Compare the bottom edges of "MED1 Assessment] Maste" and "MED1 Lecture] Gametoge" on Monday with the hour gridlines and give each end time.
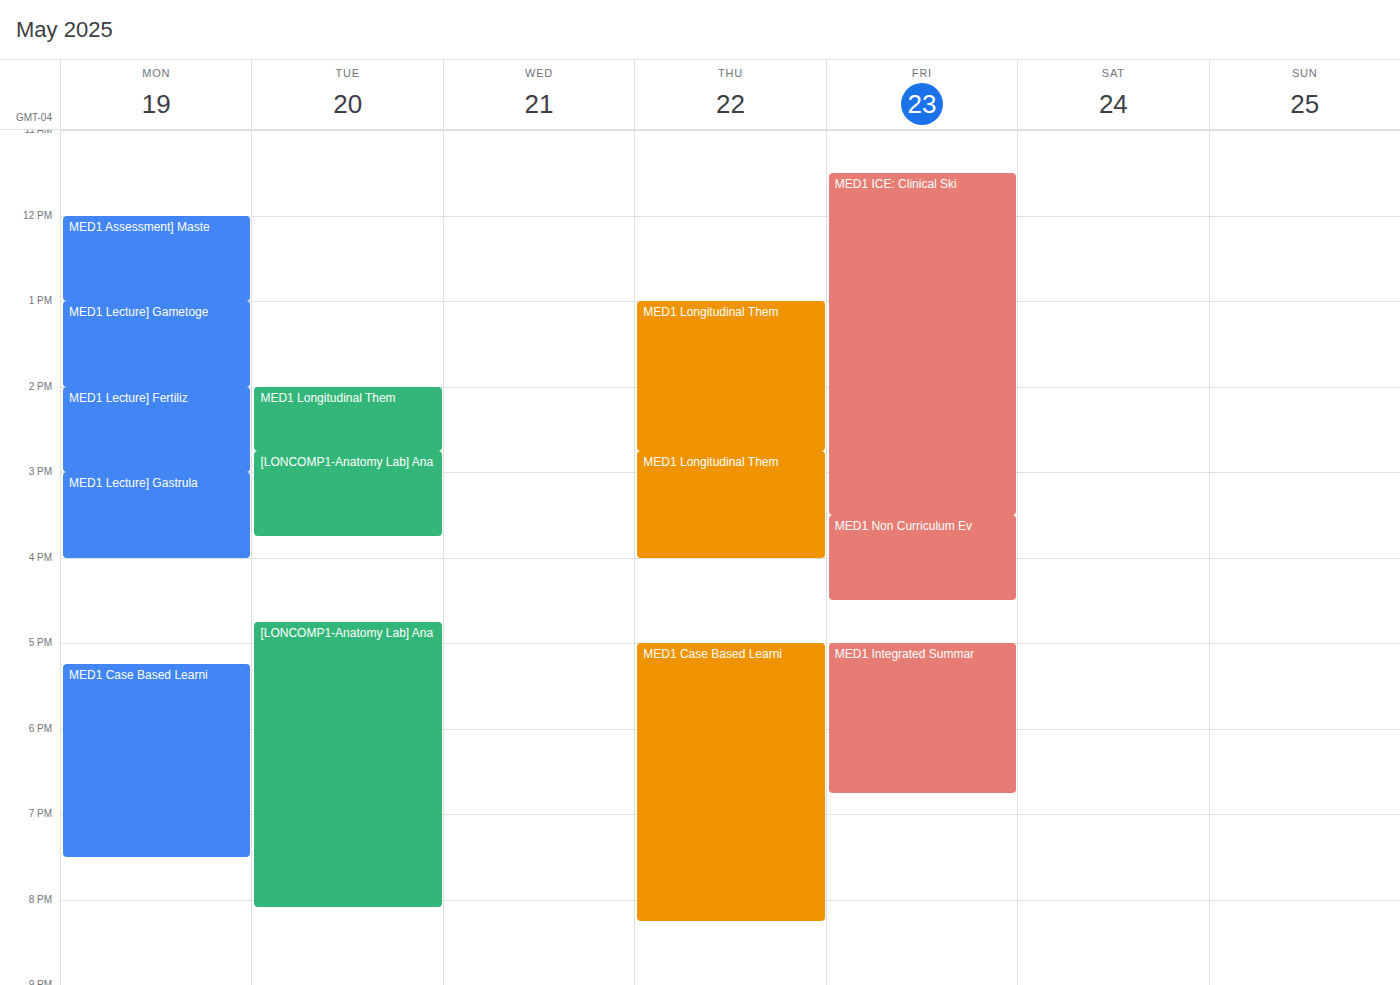
"MED1 Assessment] Maste": 1:00 PM, exactly on the 1 PM line. "MED1 Lecture] Gametoge": 2:00 PM, exactly on the 2 PM line.